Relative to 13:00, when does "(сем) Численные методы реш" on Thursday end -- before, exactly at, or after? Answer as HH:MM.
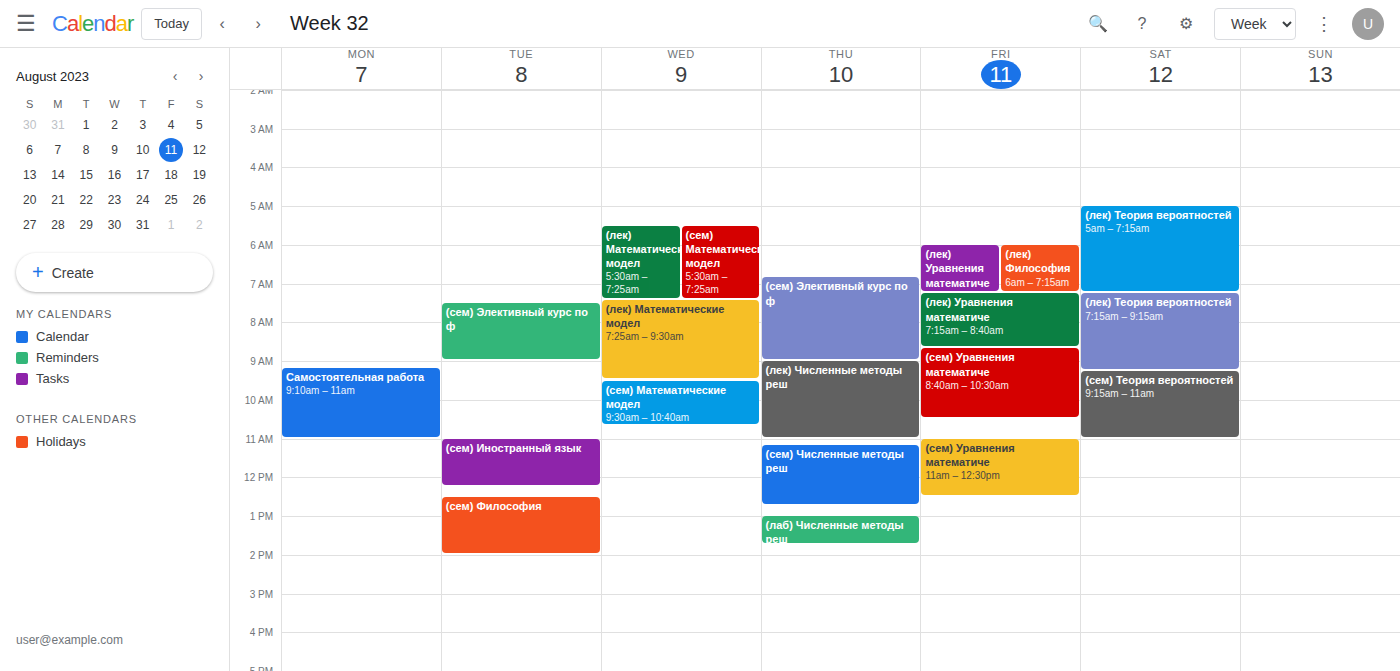
12:45 -- before 13:00, 15 minutes above the 13:00 line.